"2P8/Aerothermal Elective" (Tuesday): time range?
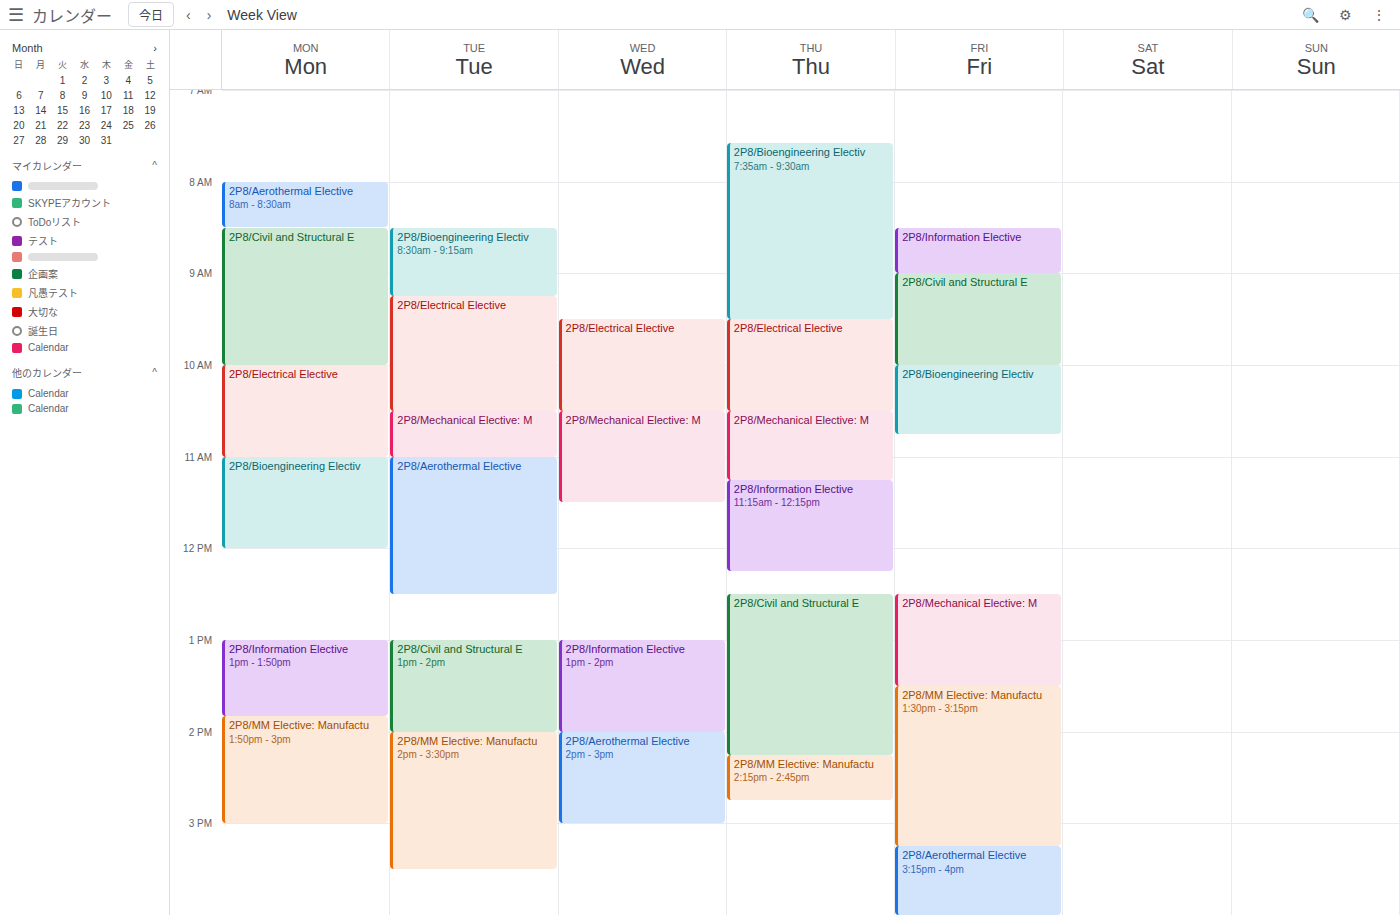
11:00 AM to 12:30 PM